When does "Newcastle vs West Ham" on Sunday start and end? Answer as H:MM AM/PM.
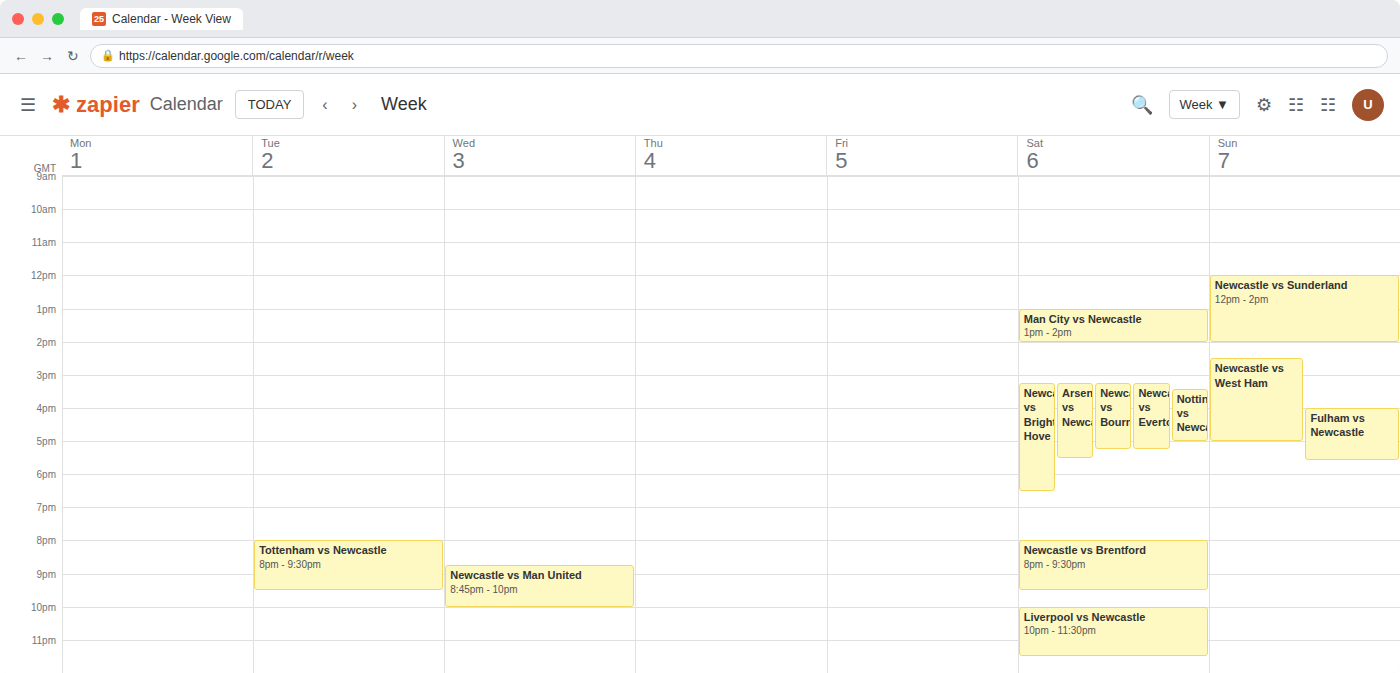
2:30 PM to 5:00 PM